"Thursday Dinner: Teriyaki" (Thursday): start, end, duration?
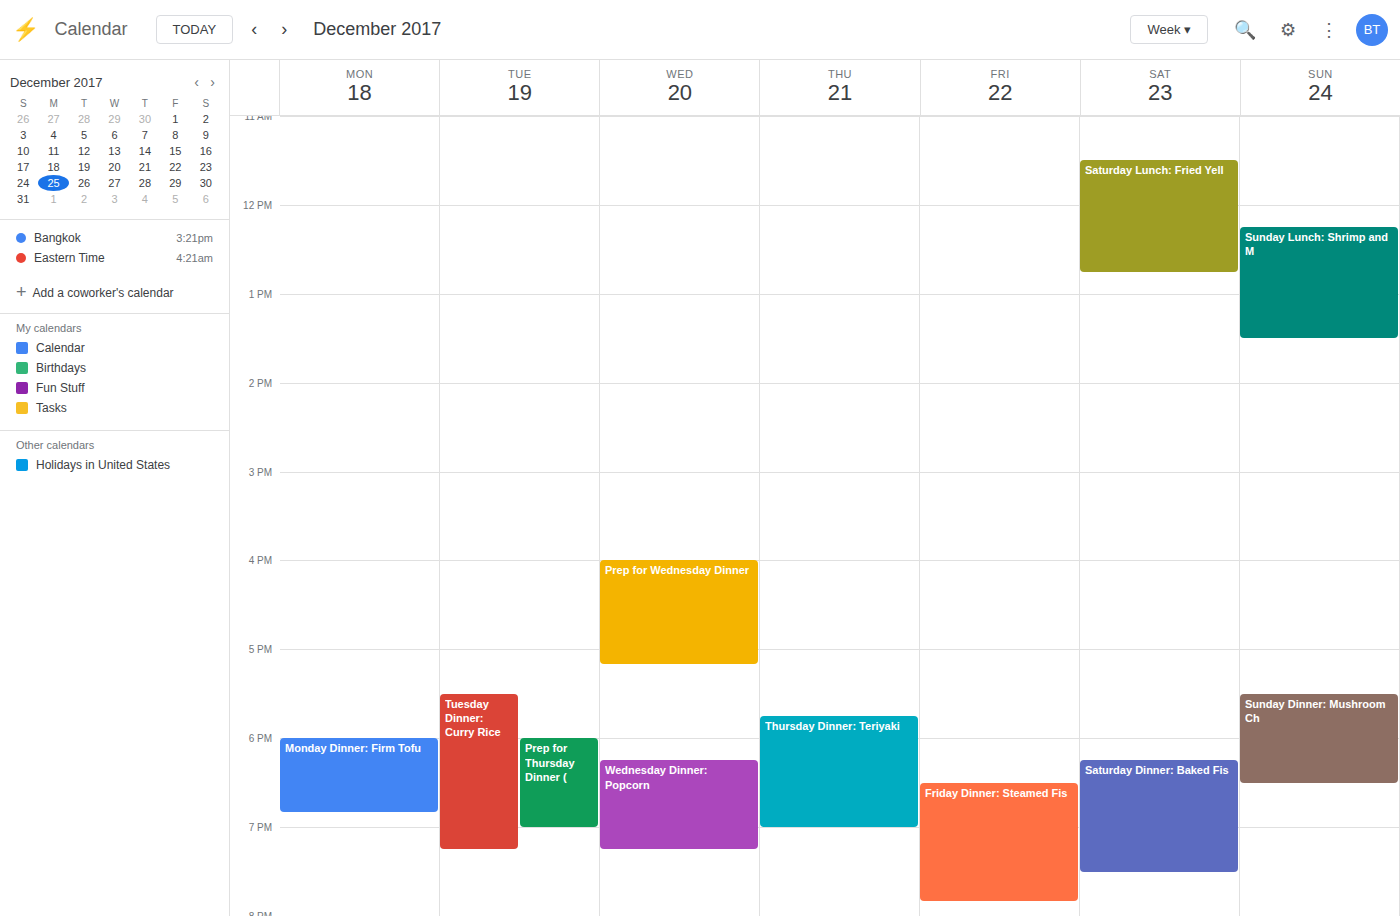
5:45 PM to 7:00 PM, 1 hour 15 minutes